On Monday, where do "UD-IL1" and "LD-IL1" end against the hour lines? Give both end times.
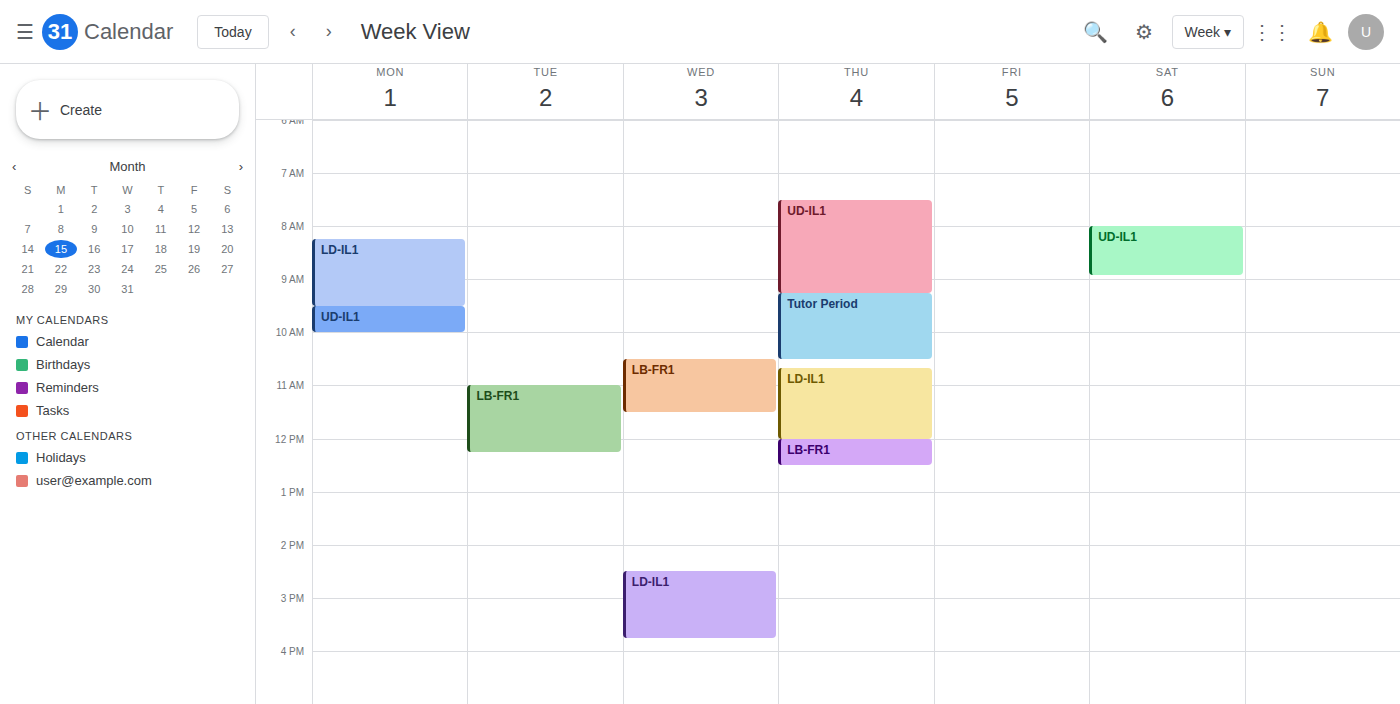
"UD-IL1": 10:00 AM, exactly on the 10 AM line. "LD-IL1": 9:30 AM, halfway between the 9 AM and 10 AM lines.